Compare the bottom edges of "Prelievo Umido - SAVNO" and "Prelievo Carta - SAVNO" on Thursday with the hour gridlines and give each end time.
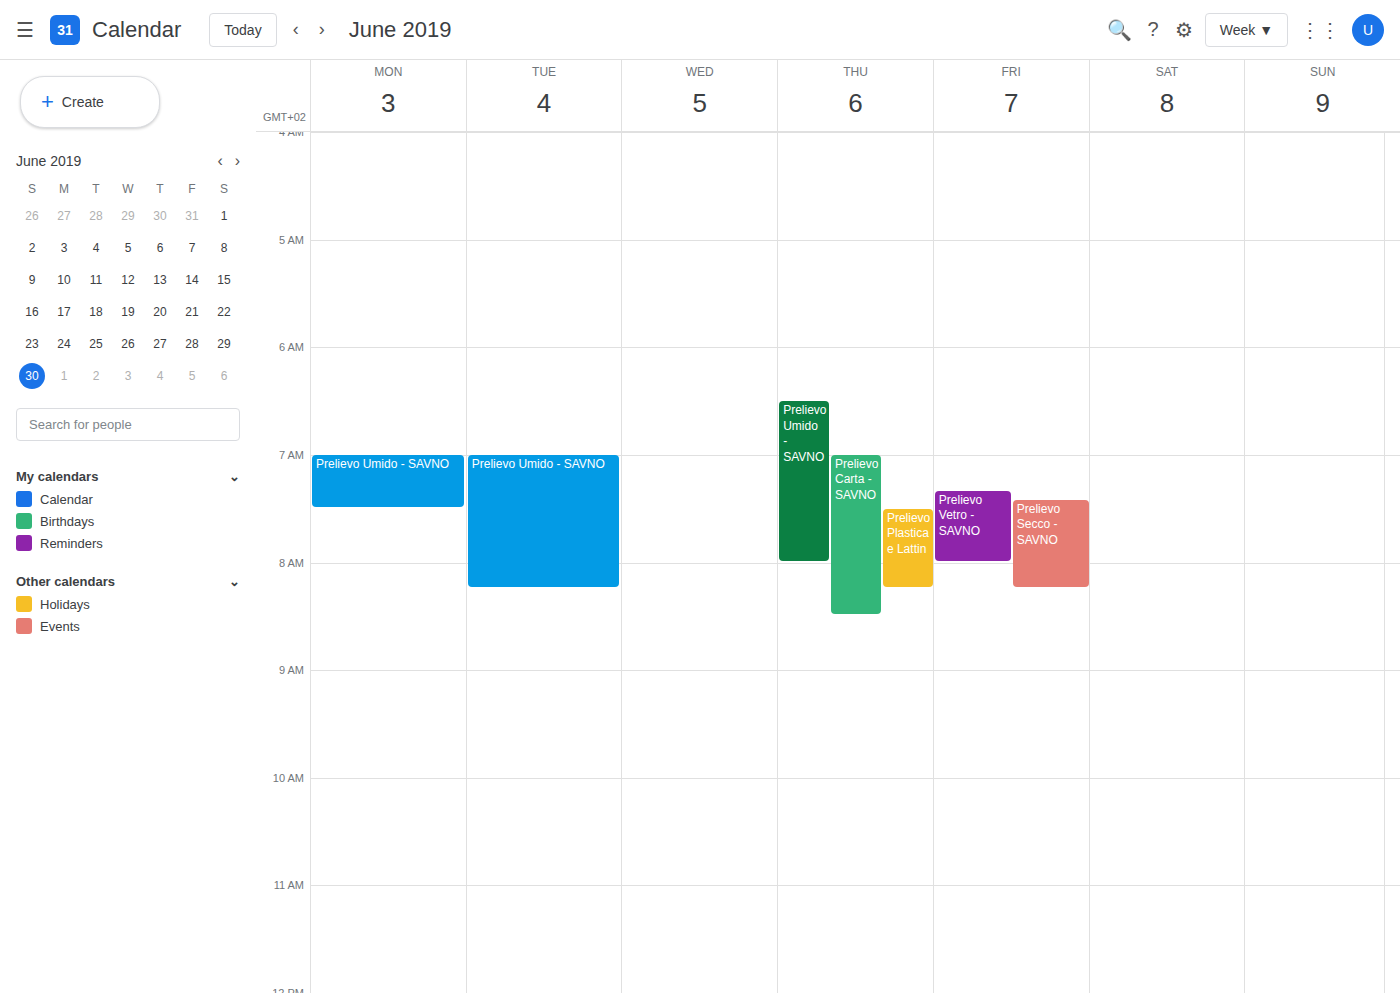
"Prelievo Umido - SAVNO": 08:00, exactly on the 08:00 line. "Prelievo Carta - SAVNO": 08:30, halfway between the 08:00 and 09:00 lines.